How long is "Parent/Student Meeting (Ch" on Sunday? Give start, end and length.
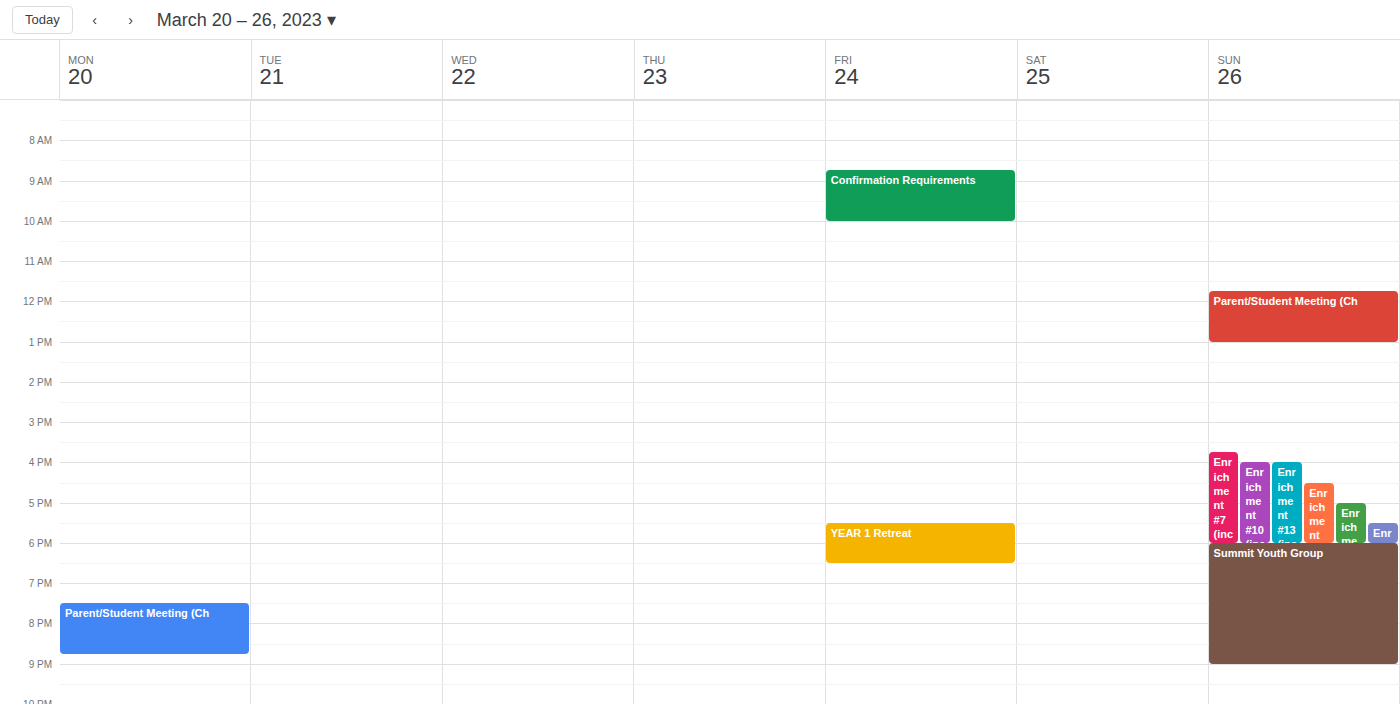
11:45 AM to 1:00 PM, 1 hour 15 minutes